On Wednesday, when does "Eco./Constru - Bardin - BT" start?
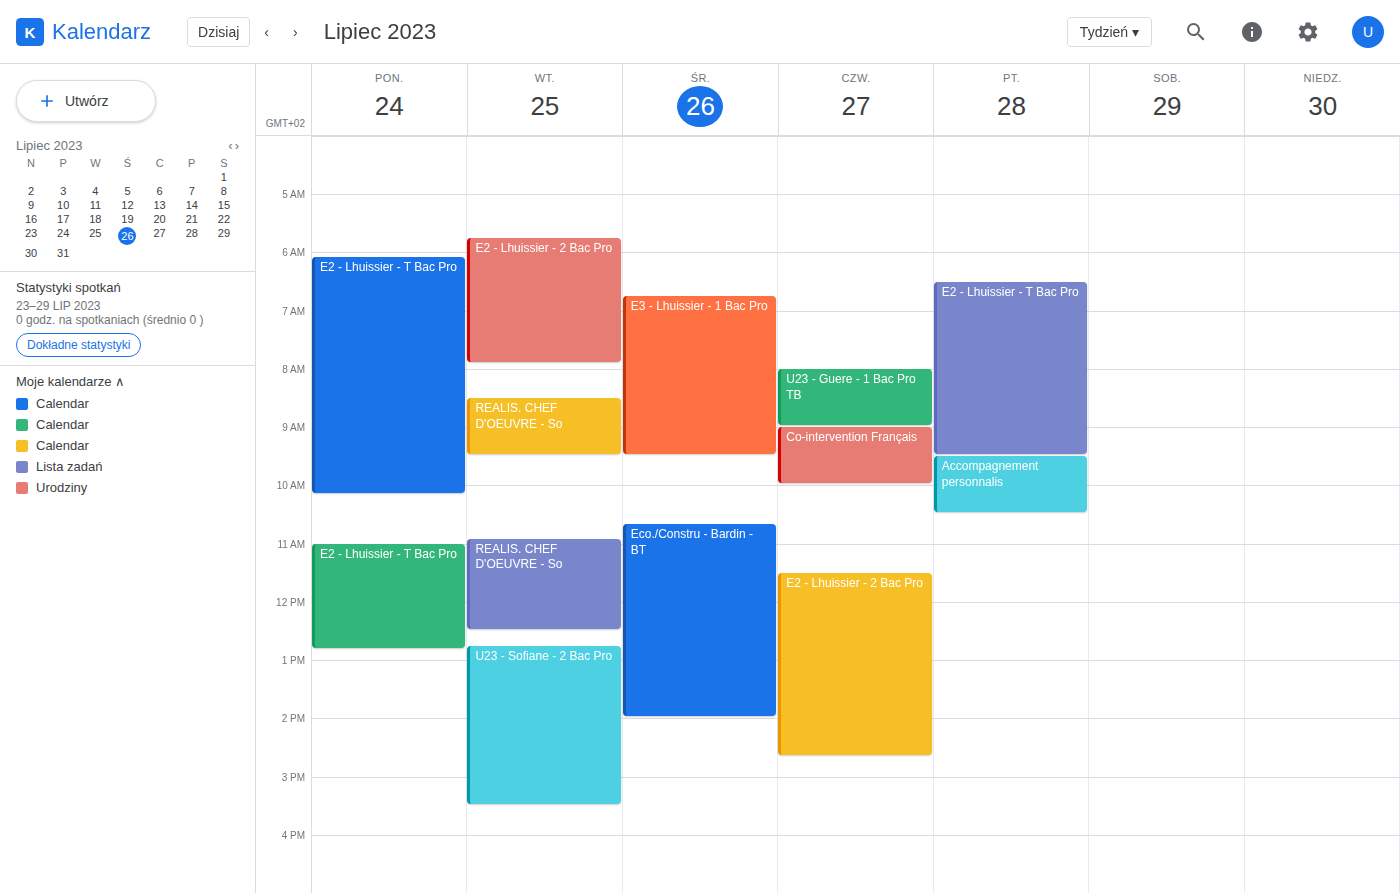
10:40 AM